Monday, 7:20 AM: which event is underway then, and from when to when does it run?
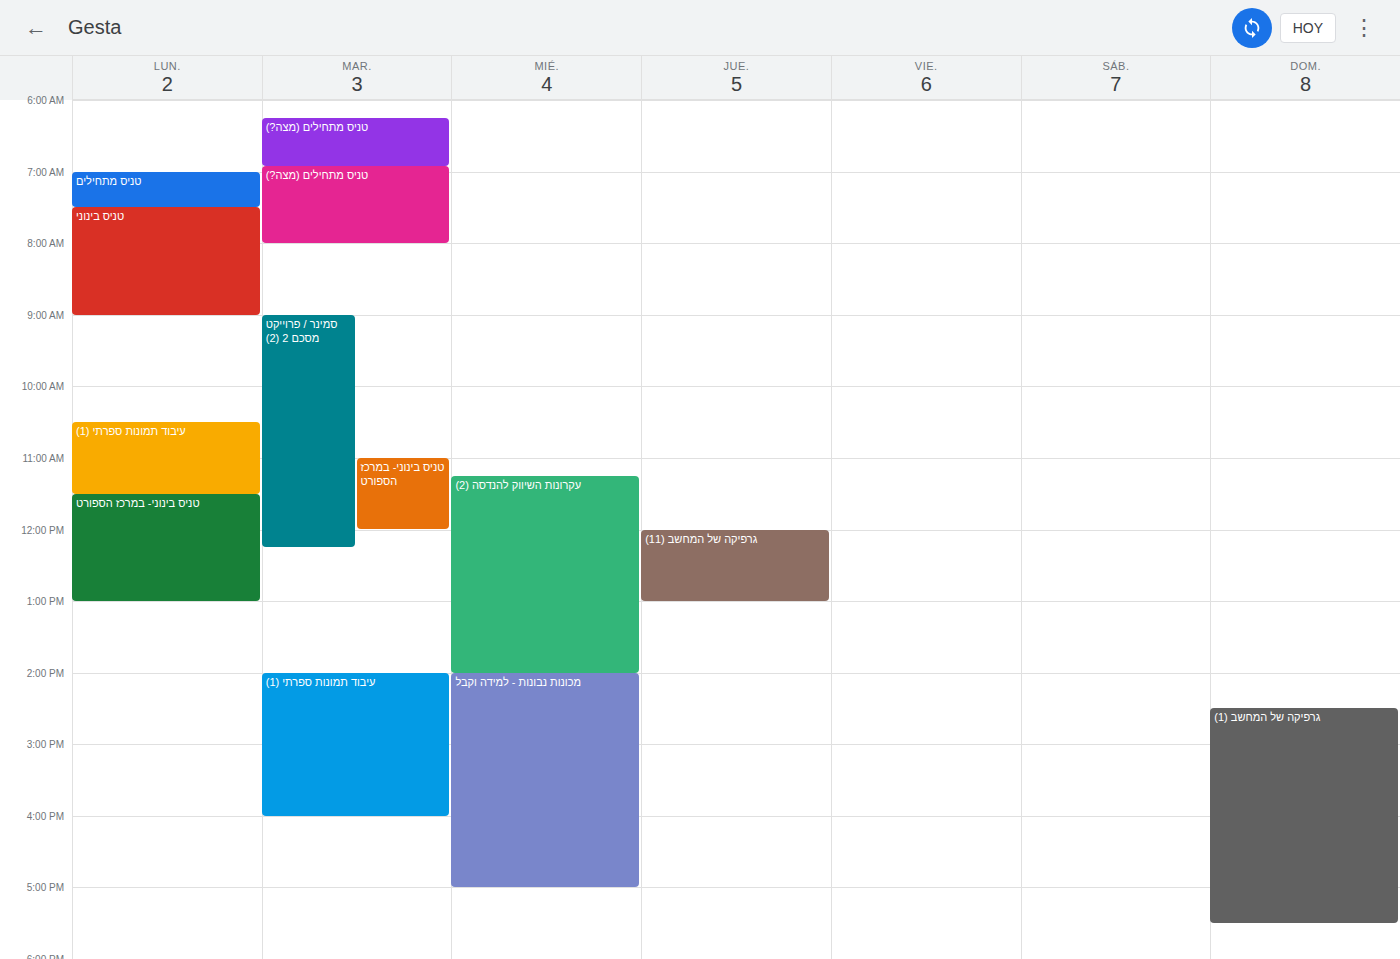
"טניס מתחילים", 7:00 AM to 7:30 AM